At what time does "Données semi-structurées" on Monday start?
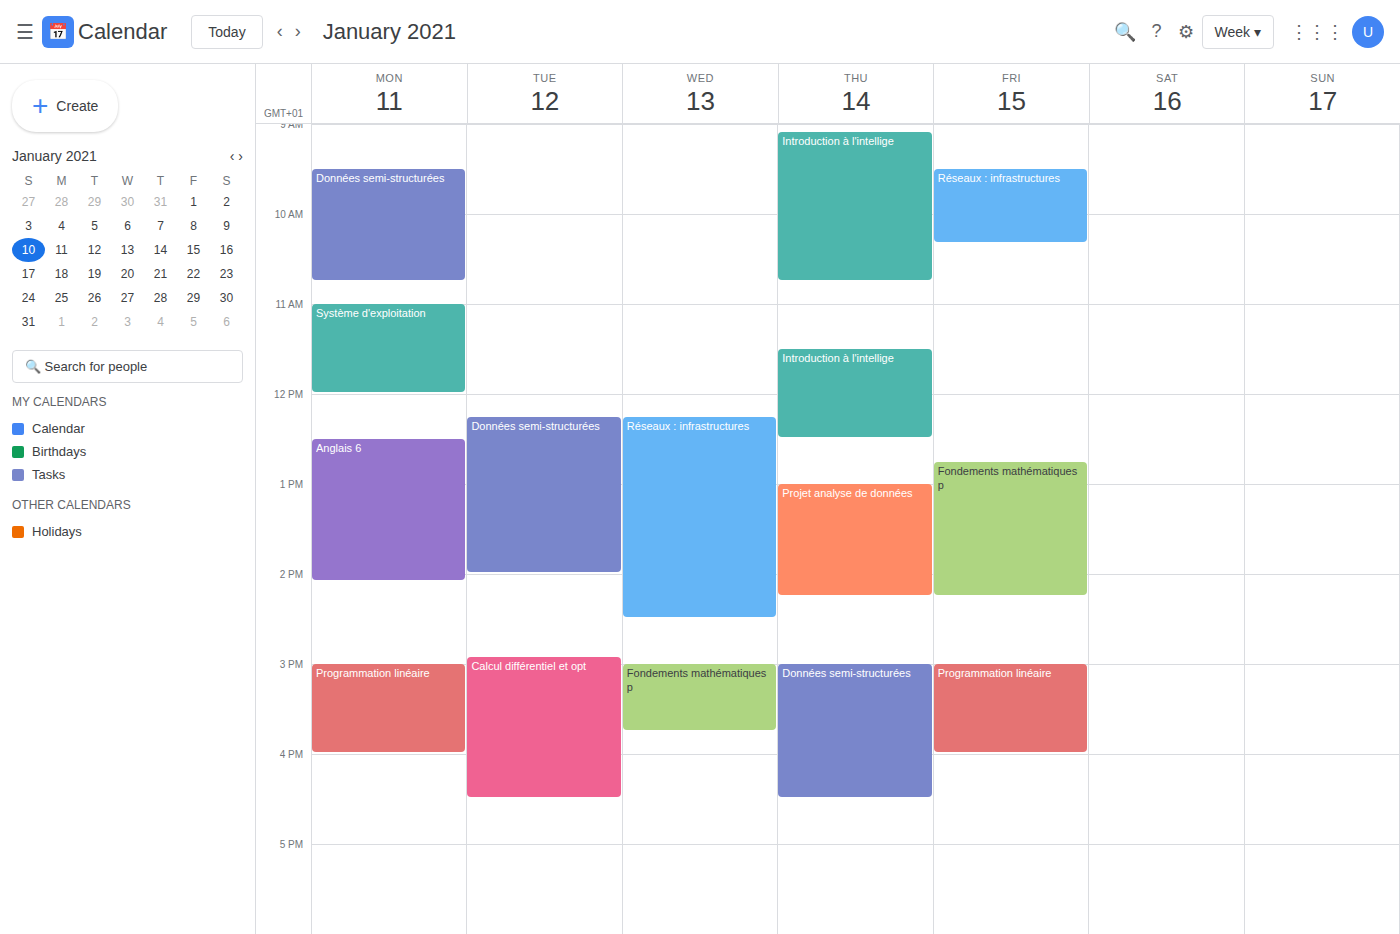
09:30